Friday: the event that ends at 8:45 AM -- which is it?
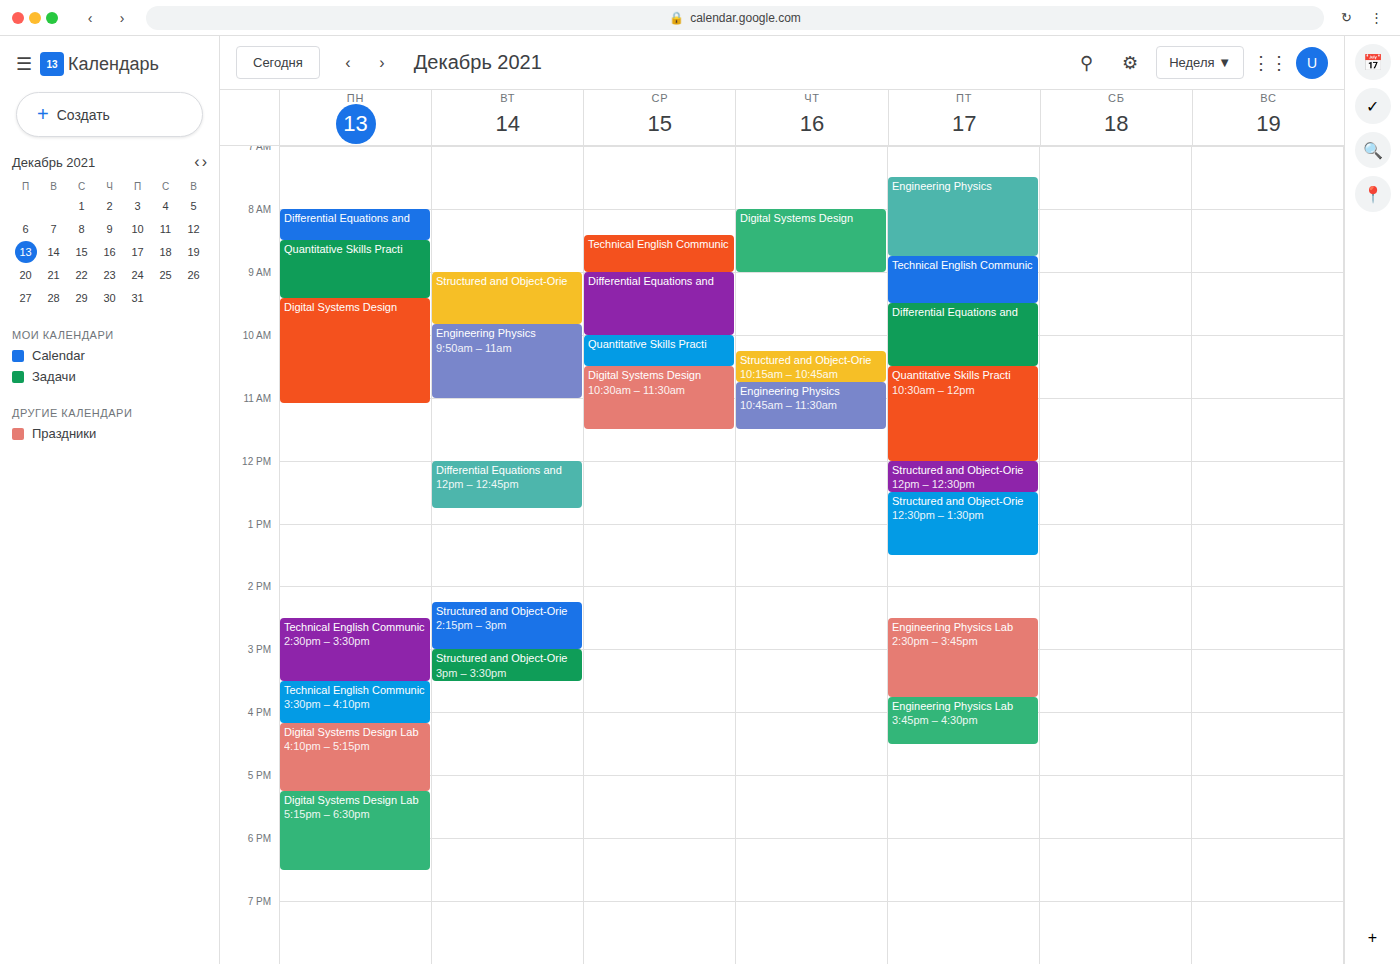
"Engineering Physics"